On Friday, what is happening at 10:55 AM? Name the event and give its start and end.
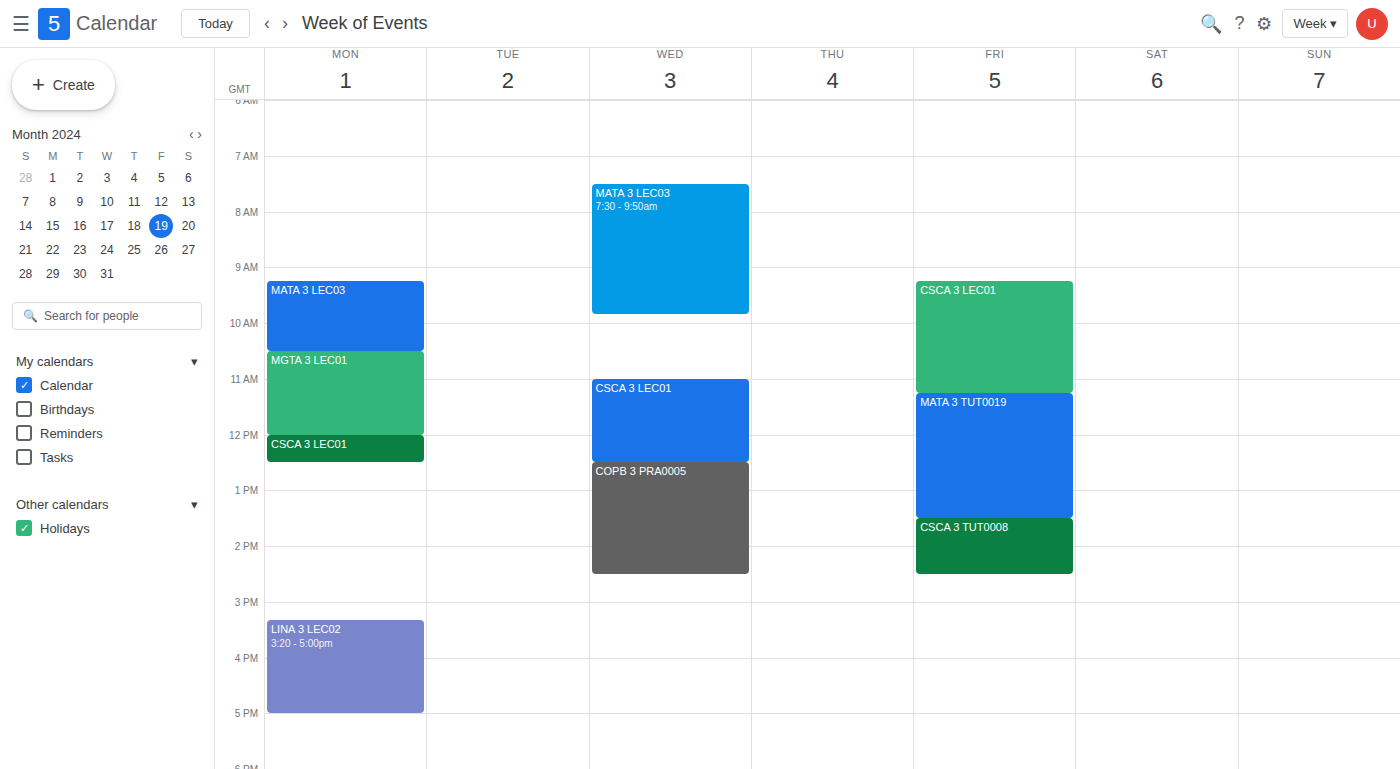
"CSCA 3 LEC01", 9:15 AM to 11:15 AM